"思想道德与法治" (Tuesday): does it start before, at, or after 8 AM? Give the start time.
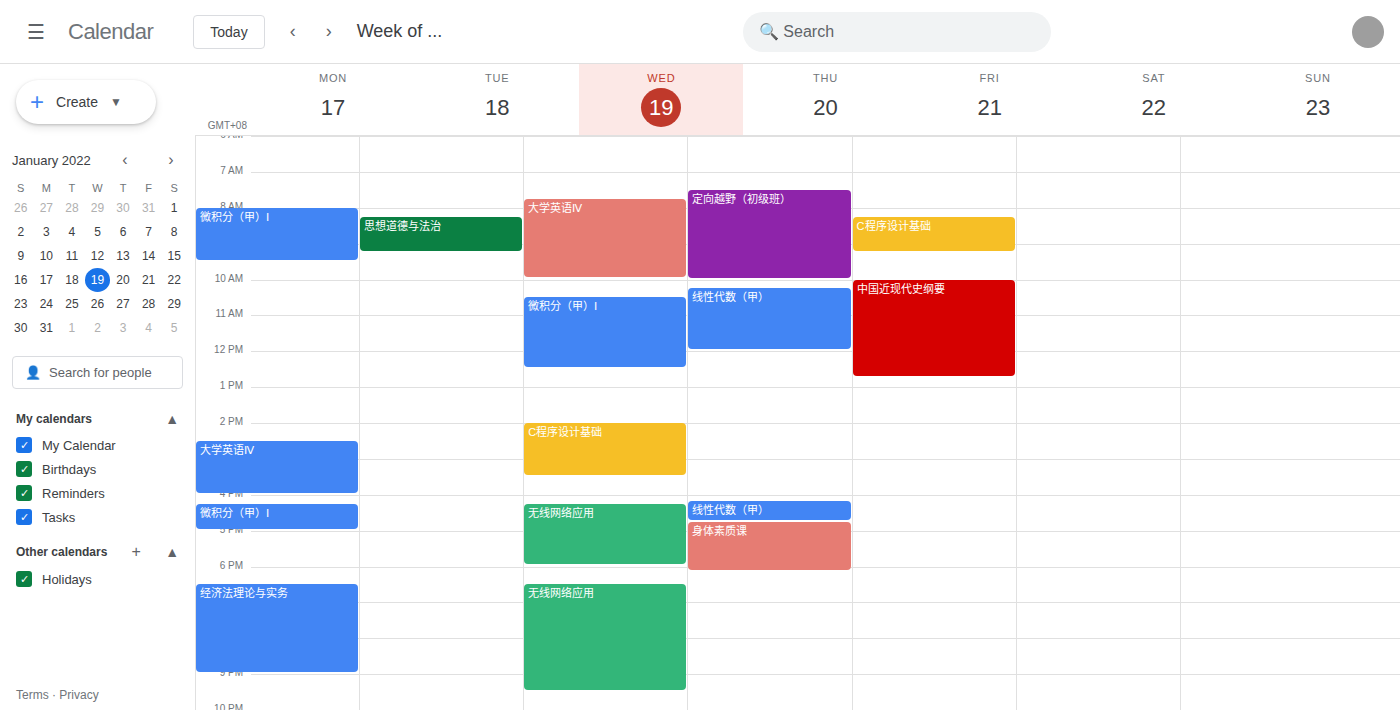
8:15 AM -- after 8 AM, 15 minutes below the 8 AM line.